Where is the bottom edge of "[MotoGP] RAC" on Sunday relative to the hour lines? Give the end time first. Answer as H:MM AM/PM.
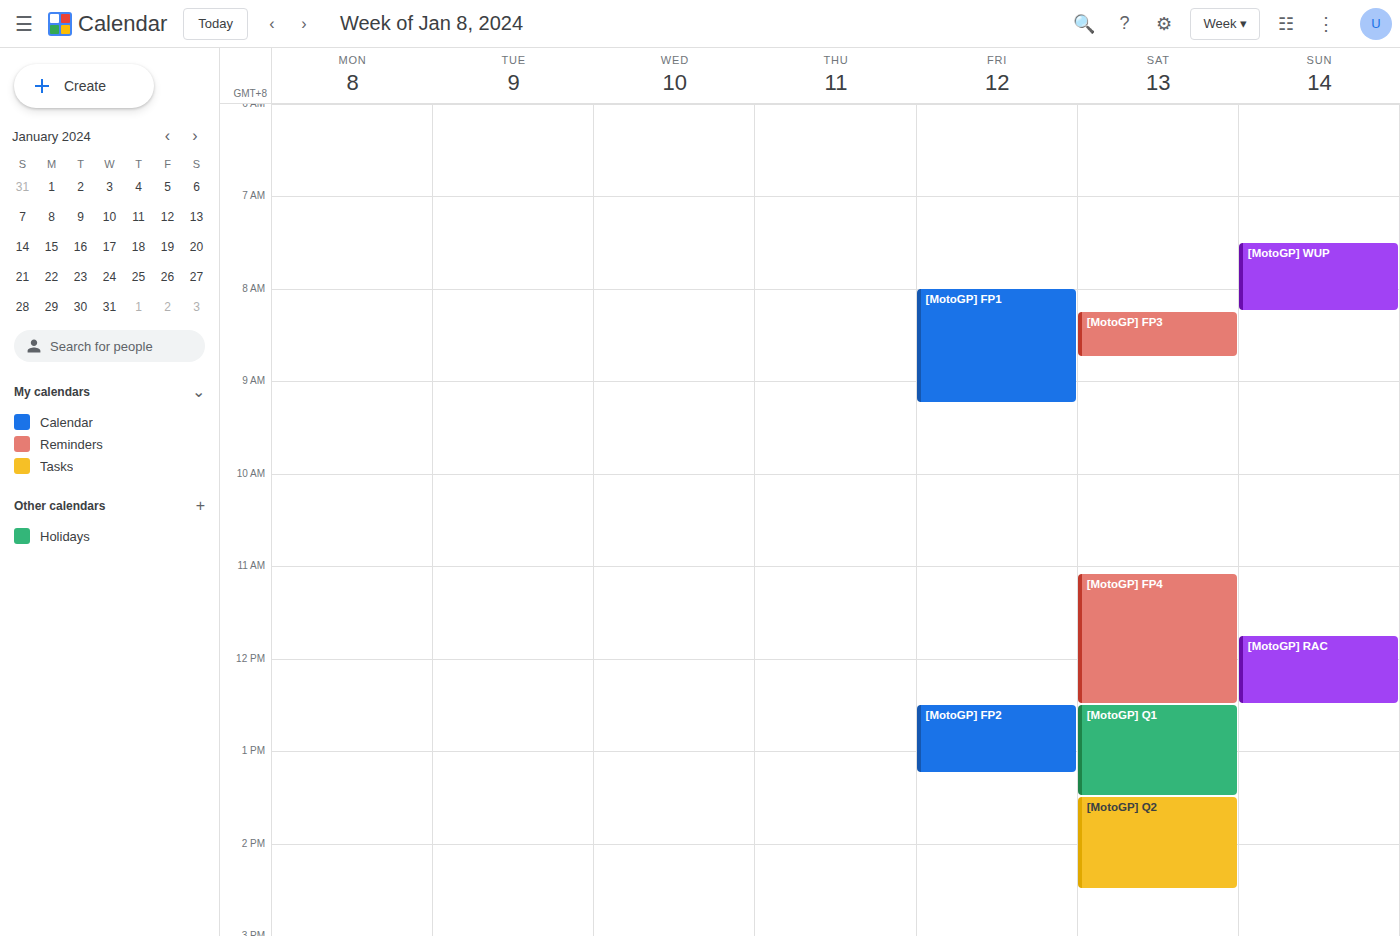
12:30 PM -- halfway between the 12 PM and 1 PM lines.